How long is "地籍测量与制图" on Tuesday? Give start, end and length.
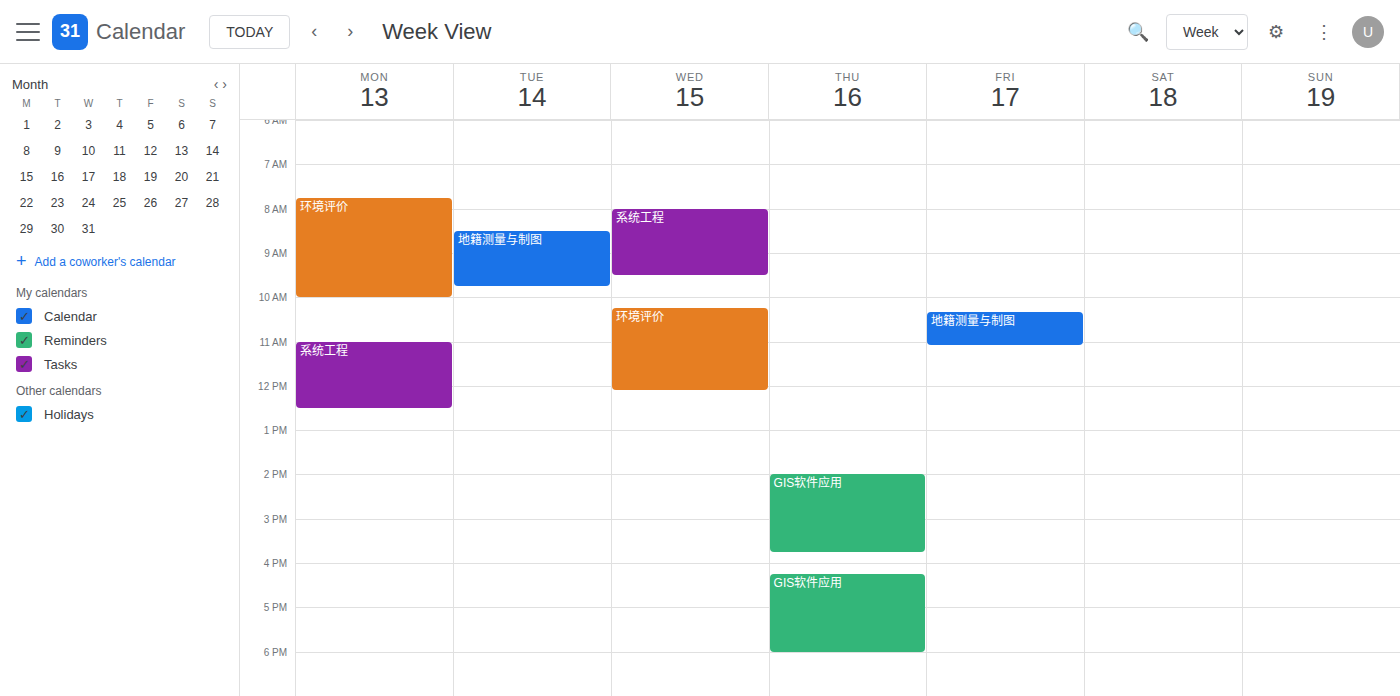
8:30 AM to 9:45 AM, 1 hour 15 minutes